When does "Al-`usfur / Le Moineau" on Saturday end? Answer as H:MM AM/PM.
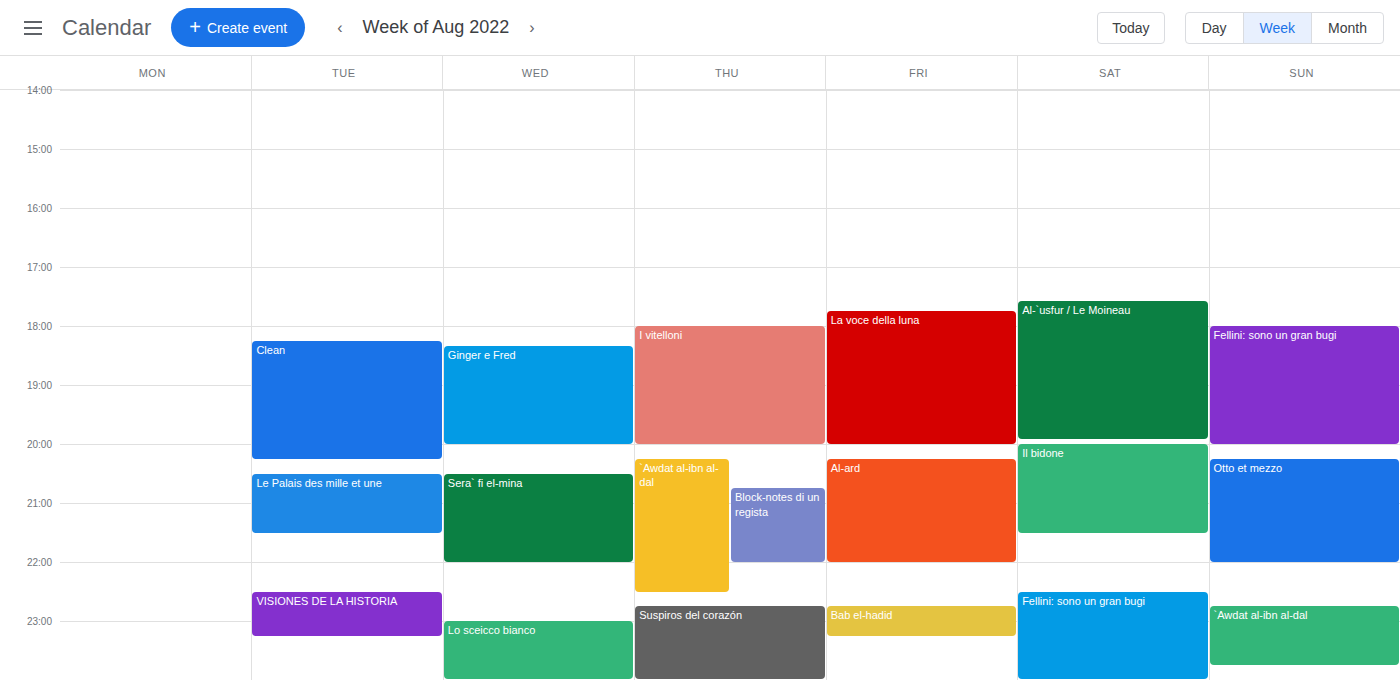
7:55 PM